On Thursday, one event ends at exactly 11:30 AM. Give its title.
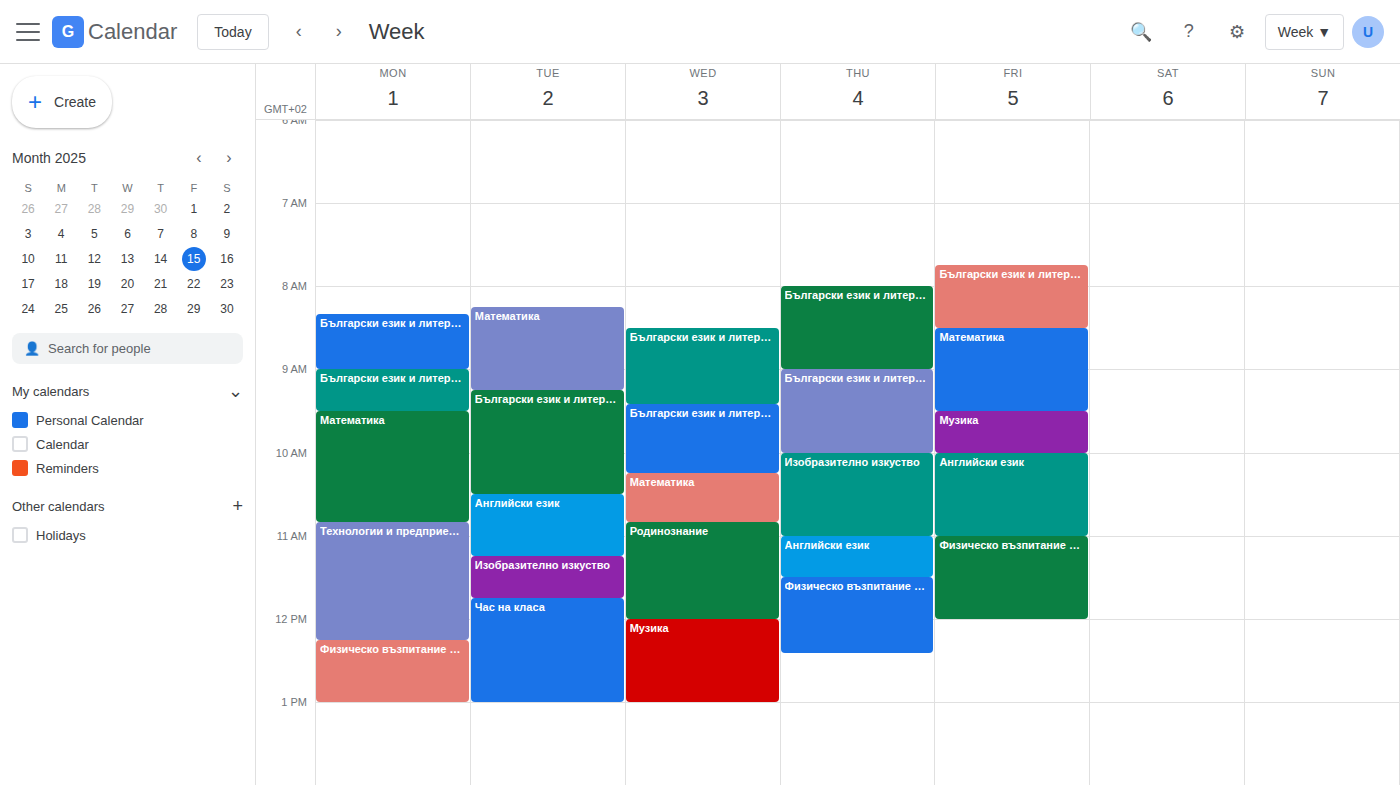
"Английски език"